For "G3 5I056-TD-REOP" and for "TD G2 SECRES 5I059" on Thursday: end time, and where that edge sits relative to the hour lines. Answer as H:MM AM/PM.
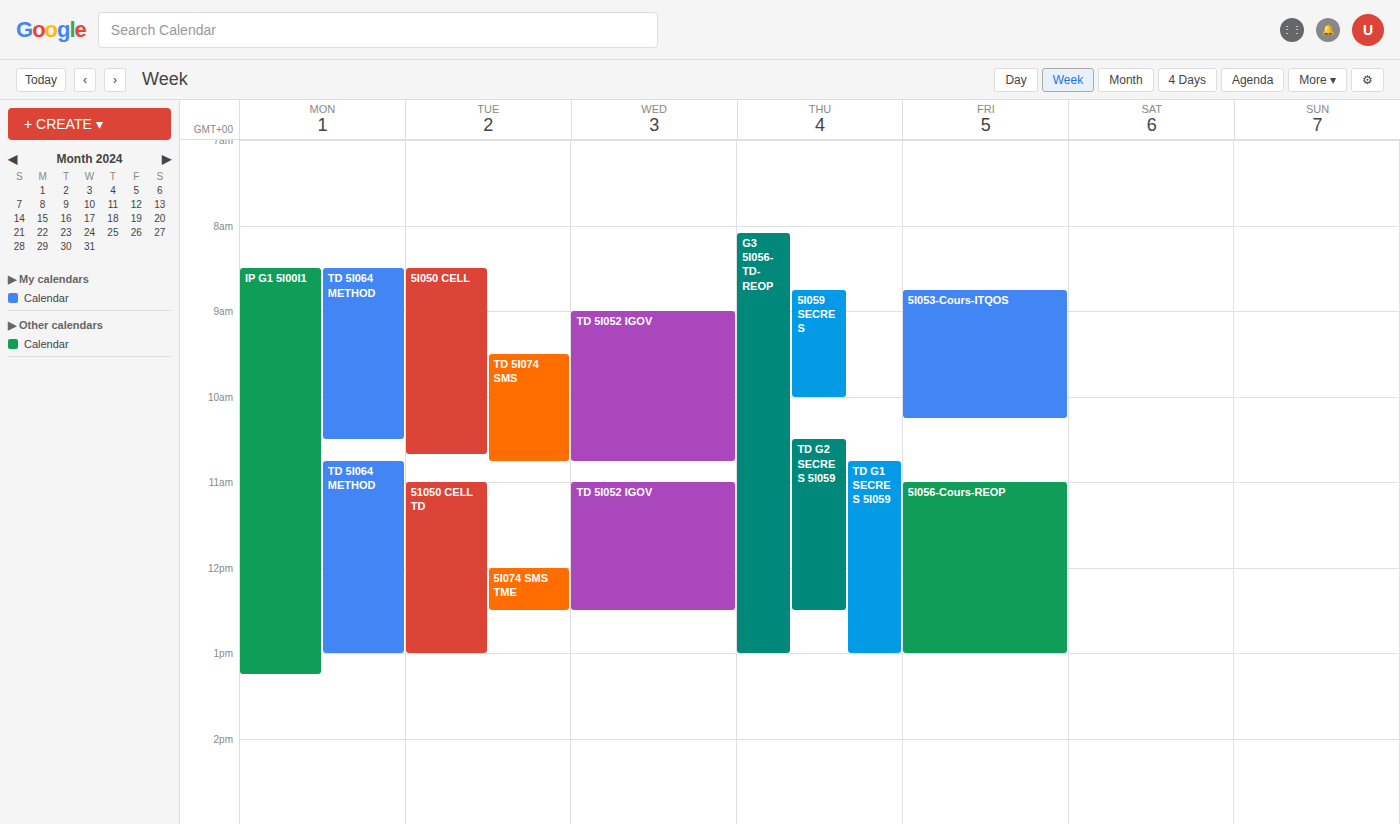
"G3 5I056-TD-REOP": 1:00 PM, exactly on the 1 PM line. "TD G2 SECRES 5I059": 12:30 PM, halfway between the 12 PM and 1 PM lines.